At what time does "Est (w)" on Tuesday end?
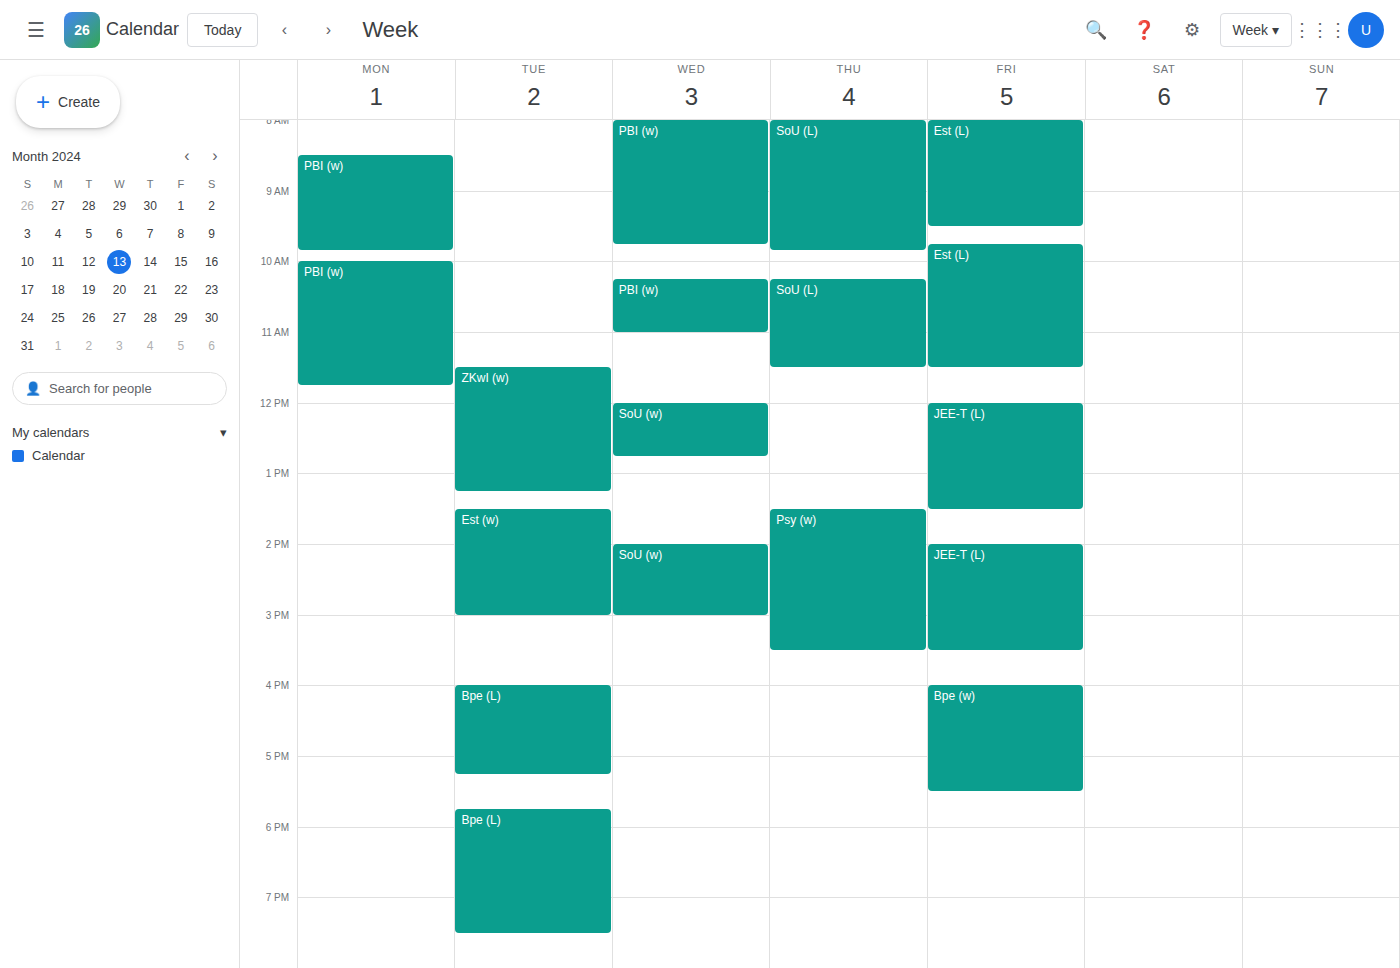
3:00 PM